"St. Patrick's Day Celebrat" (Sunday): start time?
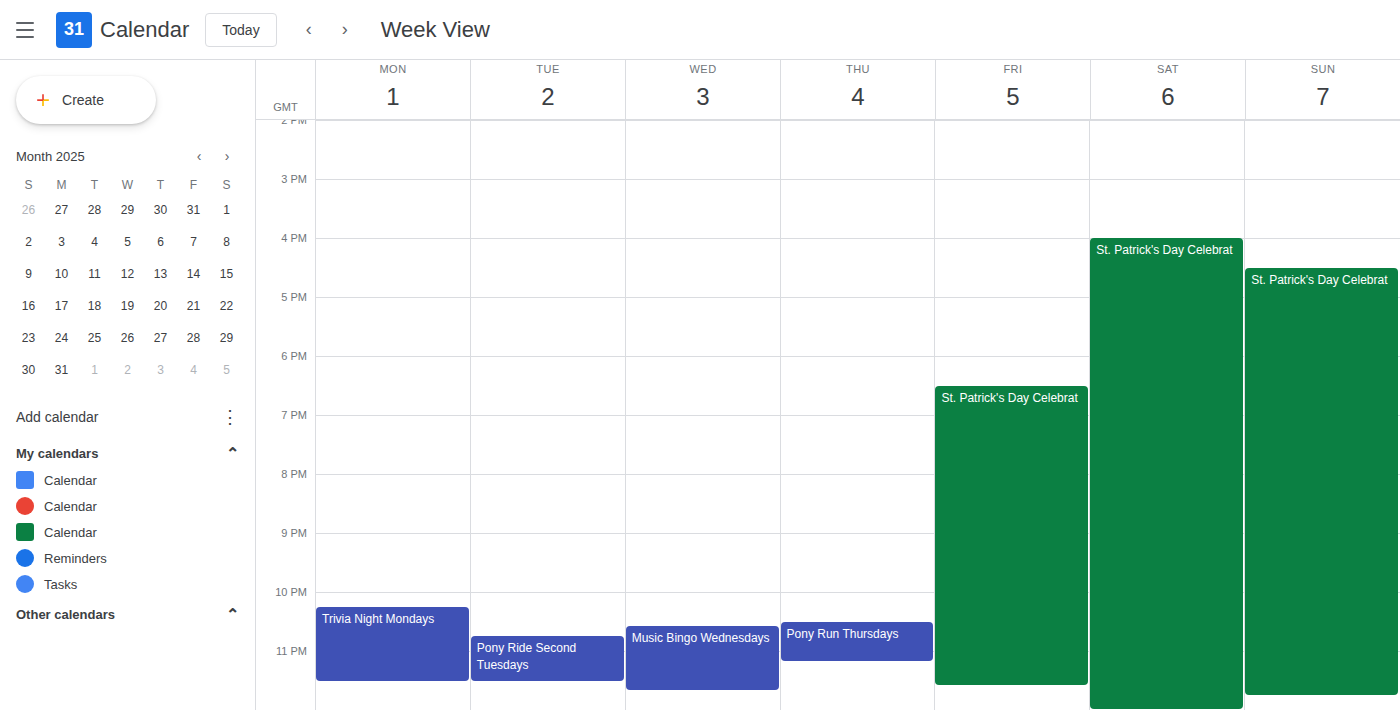
4:30 PM